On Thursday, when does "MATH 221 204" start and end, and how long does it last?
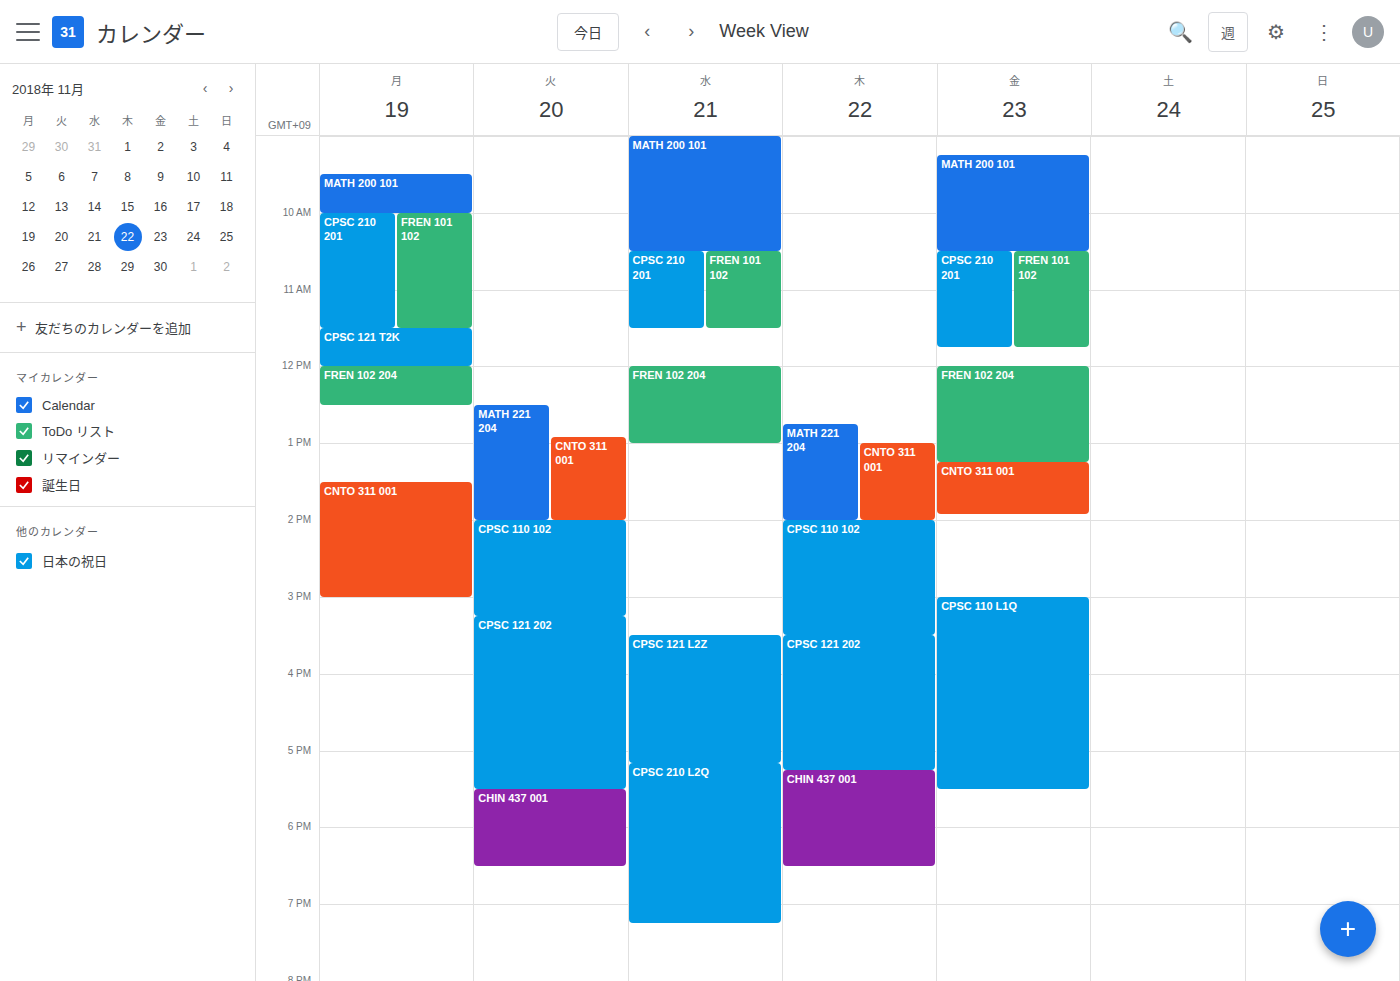
12:45 to 14:00, 1 hour 15 minutes